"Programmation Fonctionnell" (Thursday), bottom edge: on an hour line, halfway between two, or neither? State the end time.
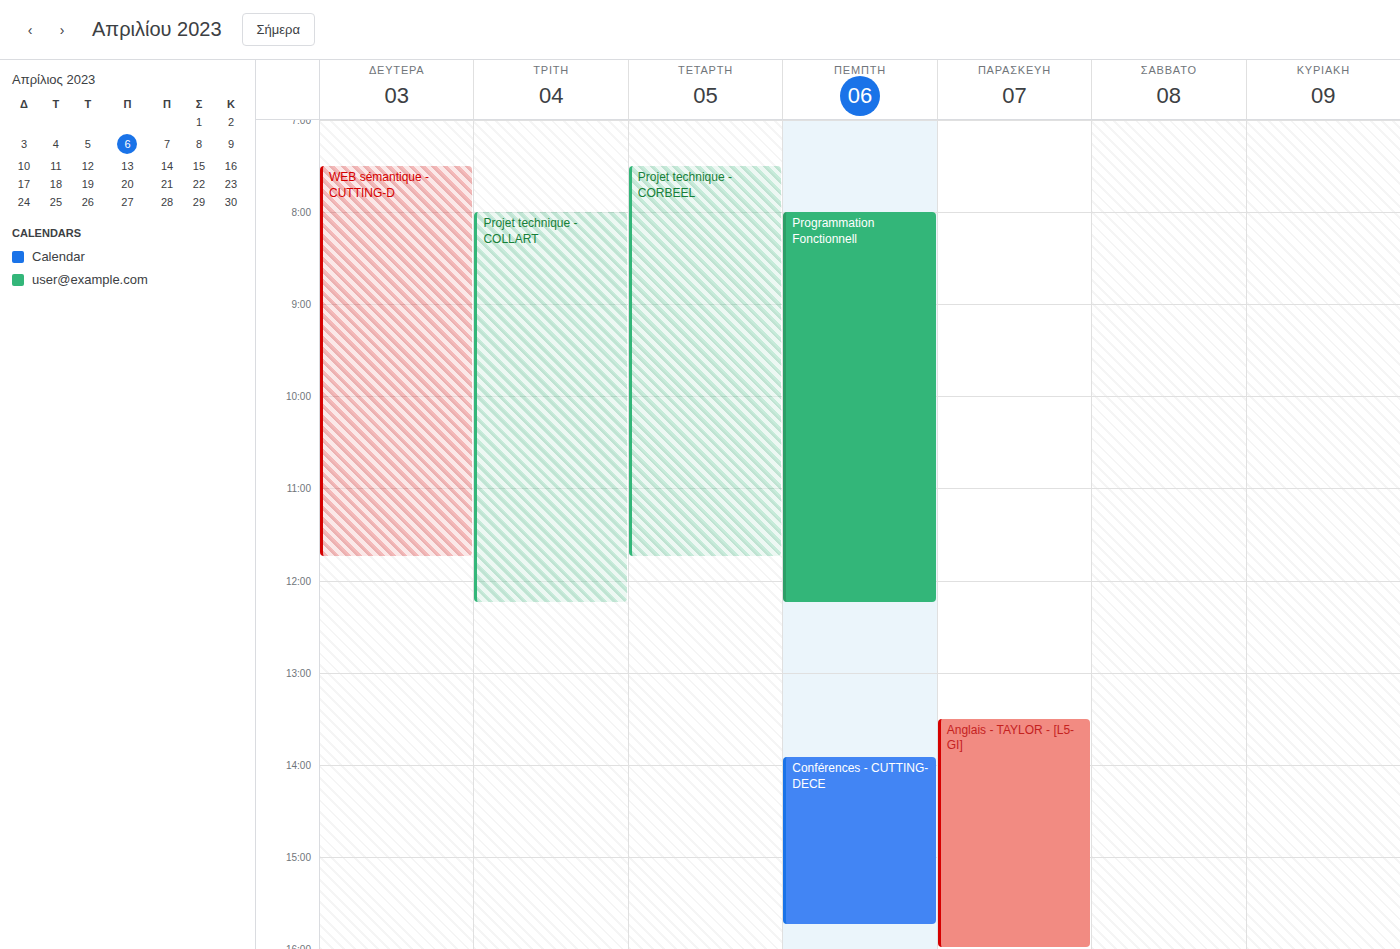
12:15 PM -- neither: a quarter of the way from the 12 PM line to the 1 PM line.